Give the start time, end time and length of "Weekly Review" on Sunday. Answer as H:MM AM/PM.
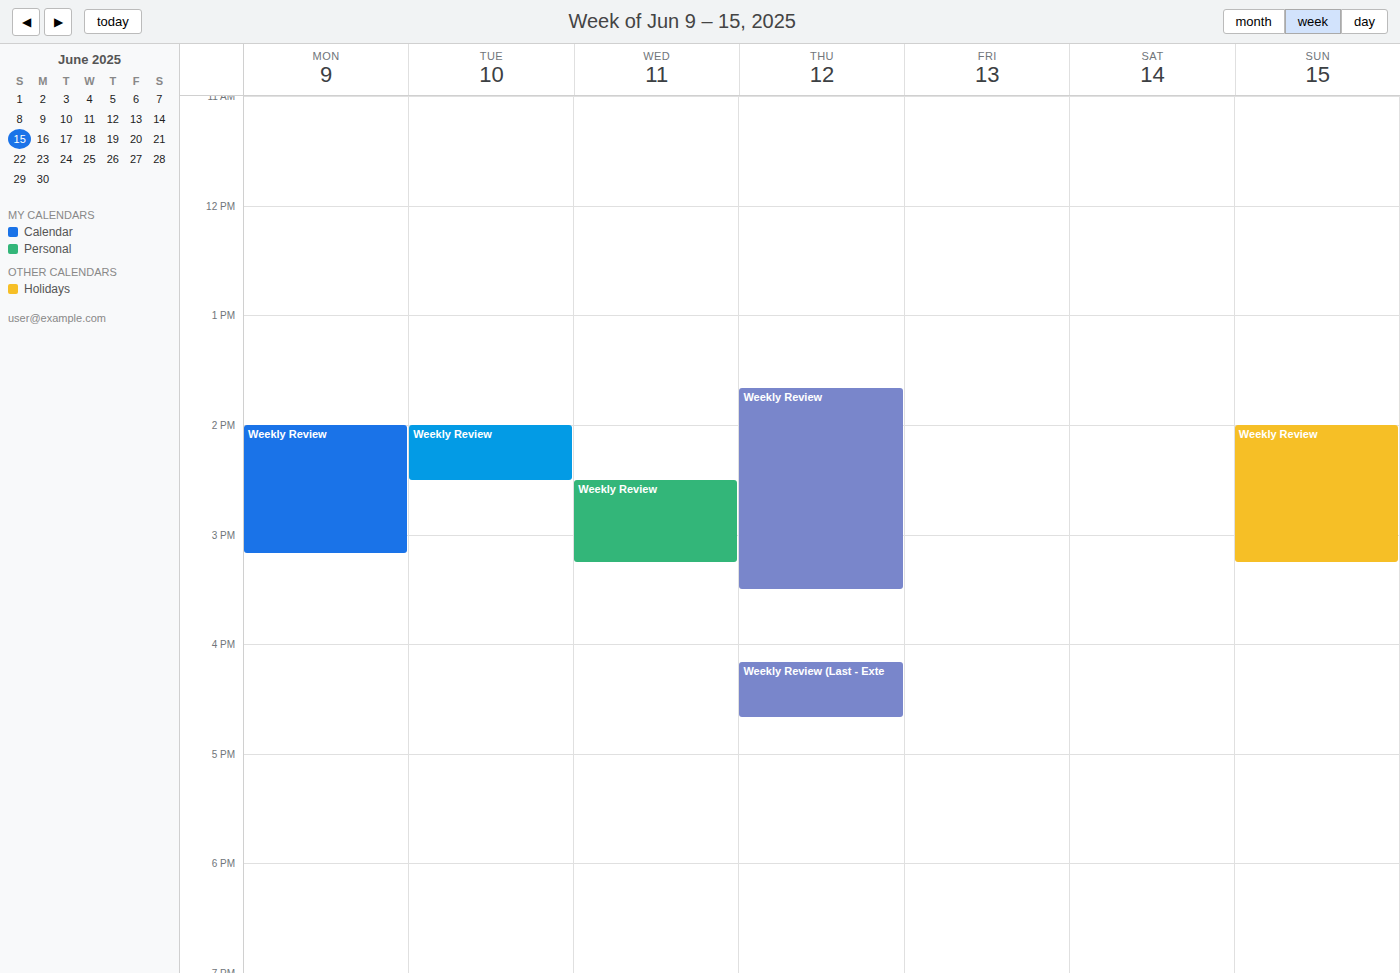
2:00 PM to 3:15 PM, 1 hour 15 minutes